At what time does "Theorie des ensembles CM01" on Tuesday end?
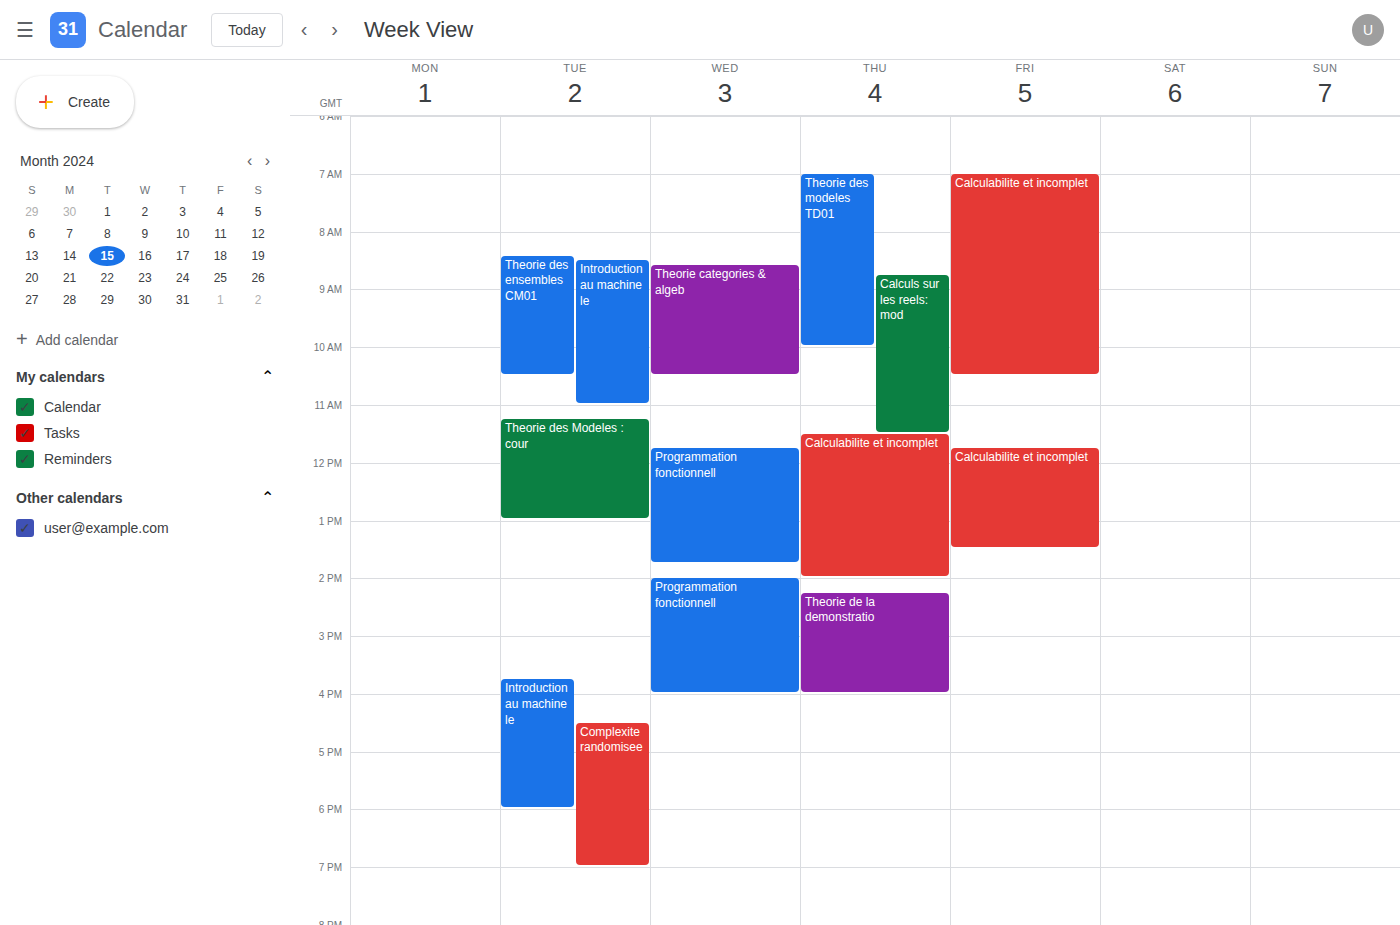
10:30 AM